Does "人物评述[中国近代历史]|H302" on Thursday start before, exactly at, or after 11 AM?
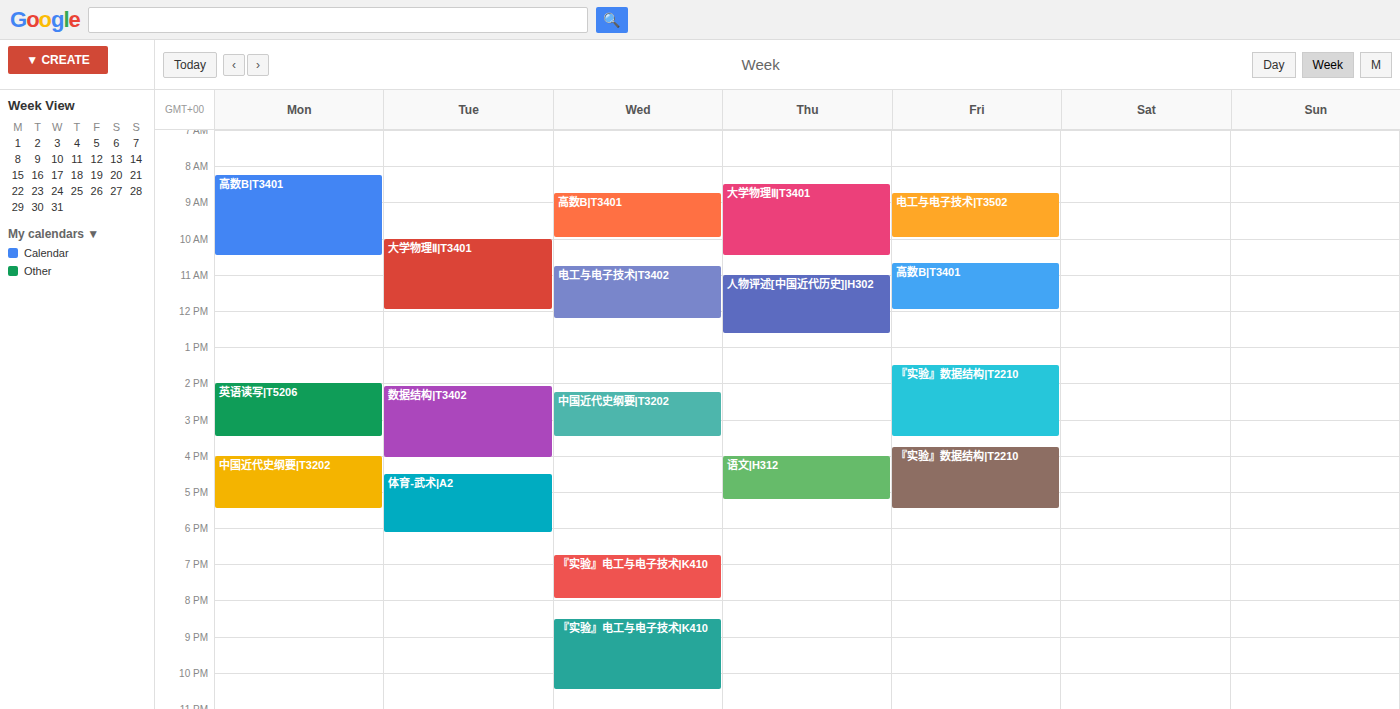
11:00 AM -- exactly at 11 AM, on the 11 AM line.